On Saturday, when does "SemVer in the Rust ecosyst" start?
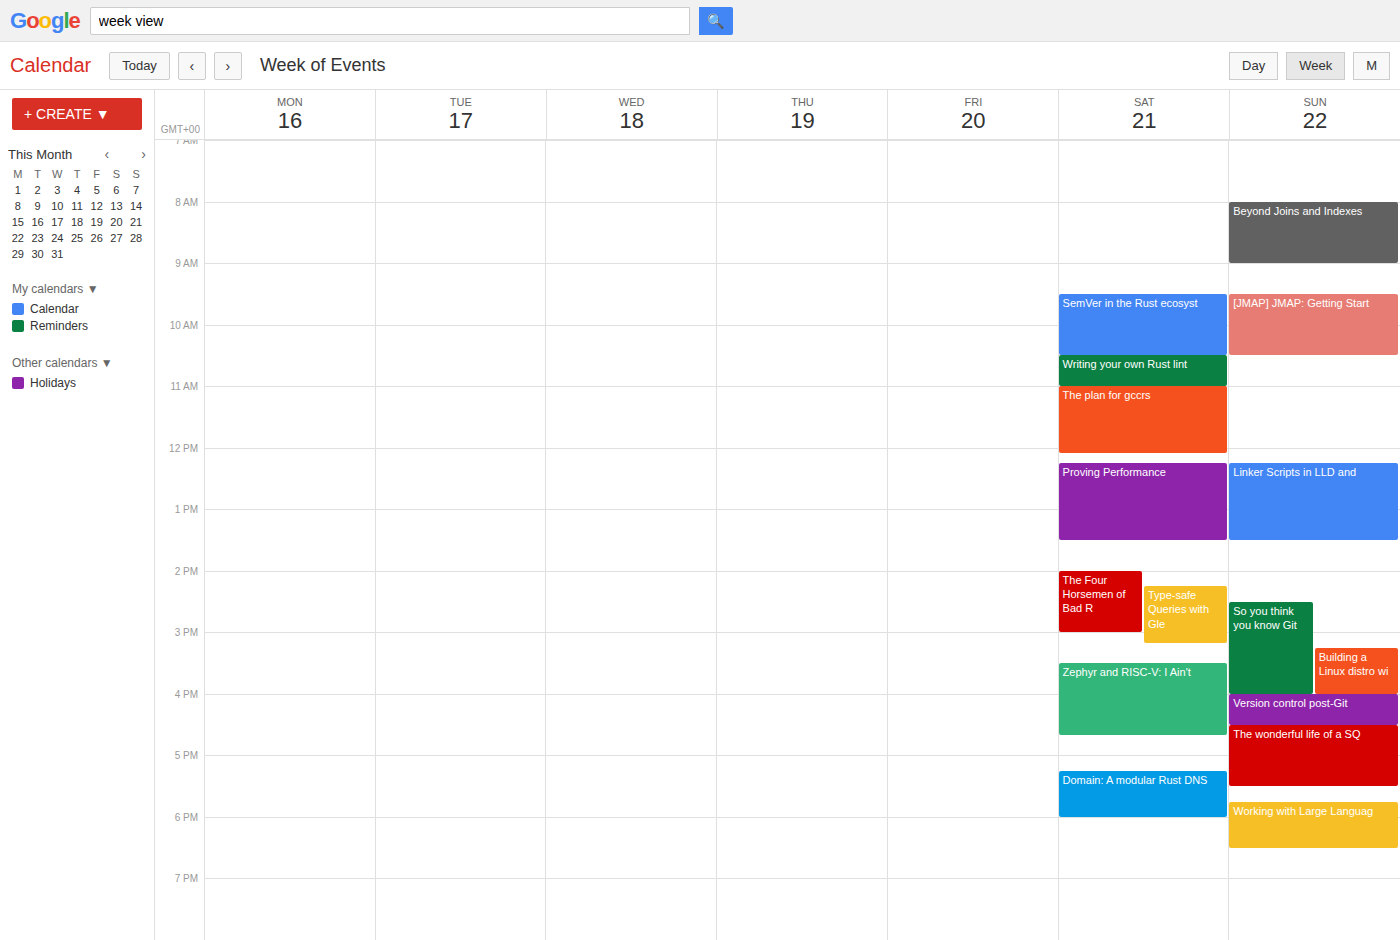
9:30 AM